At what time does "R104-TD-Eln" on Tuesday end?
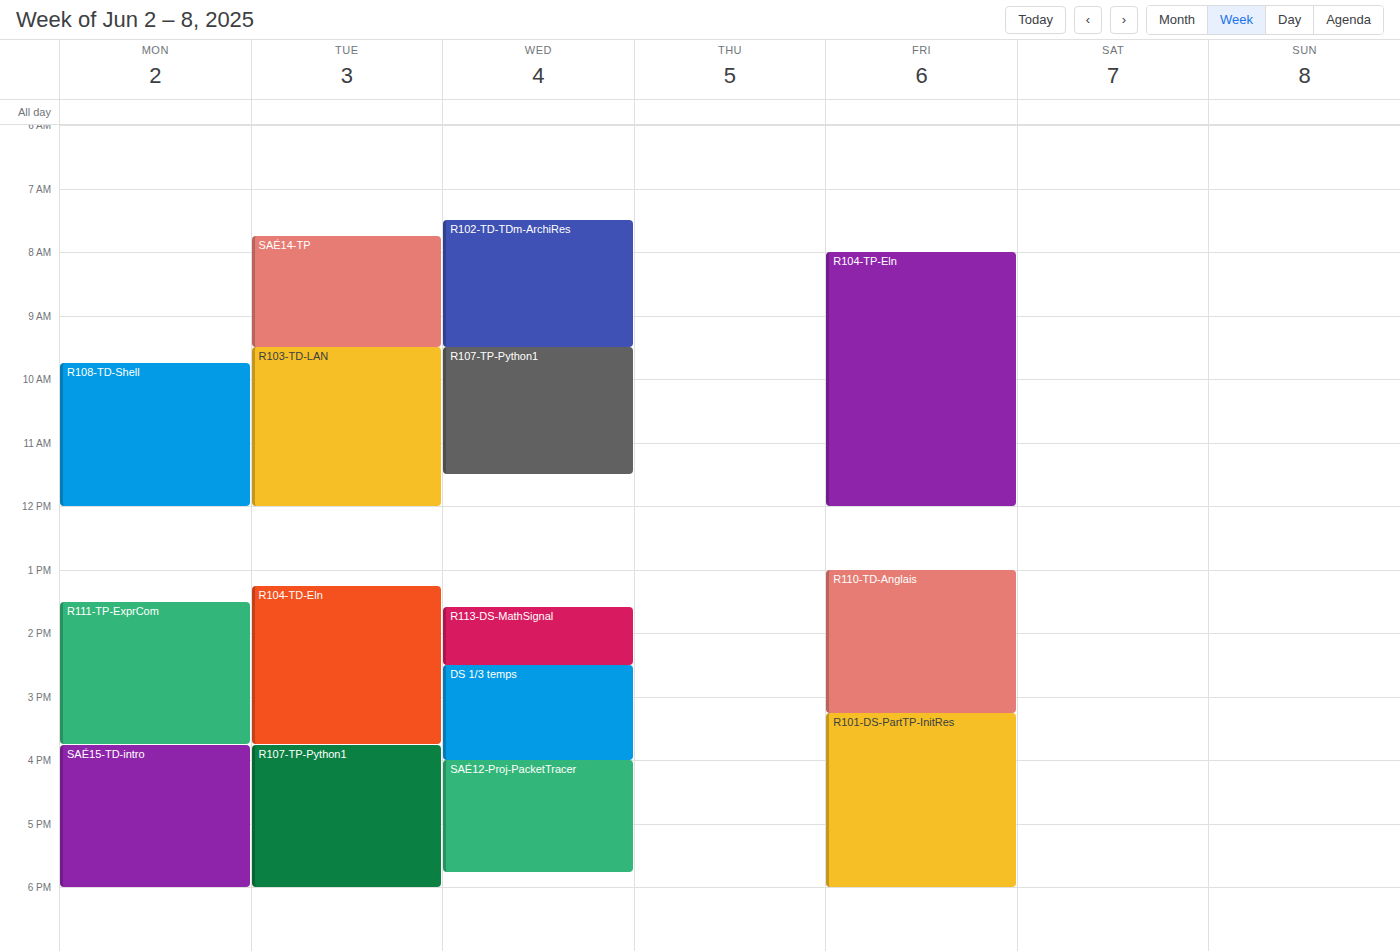
3:45 PM